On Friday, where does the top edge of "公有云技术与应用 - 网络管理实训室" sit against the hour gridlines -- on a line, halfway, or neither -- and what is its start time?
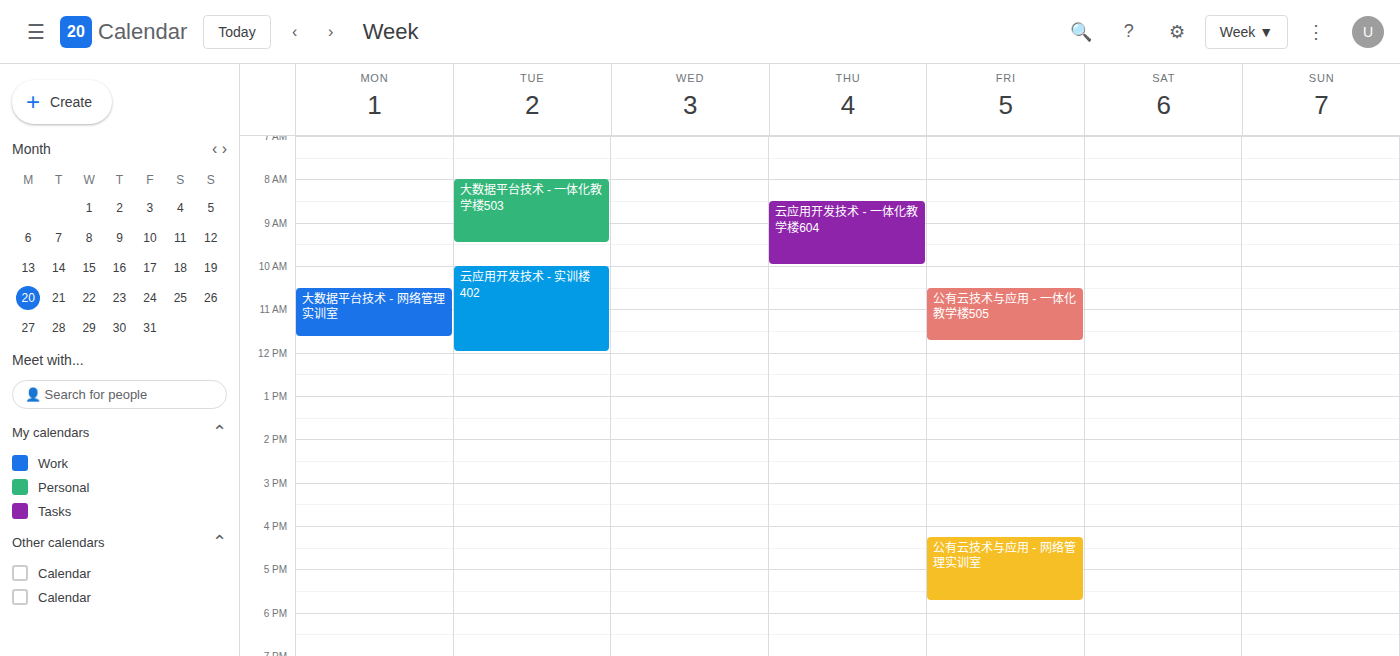
4:15 PM -- neither: a quarter of the way from the 4 PM line to the 5 PM line.